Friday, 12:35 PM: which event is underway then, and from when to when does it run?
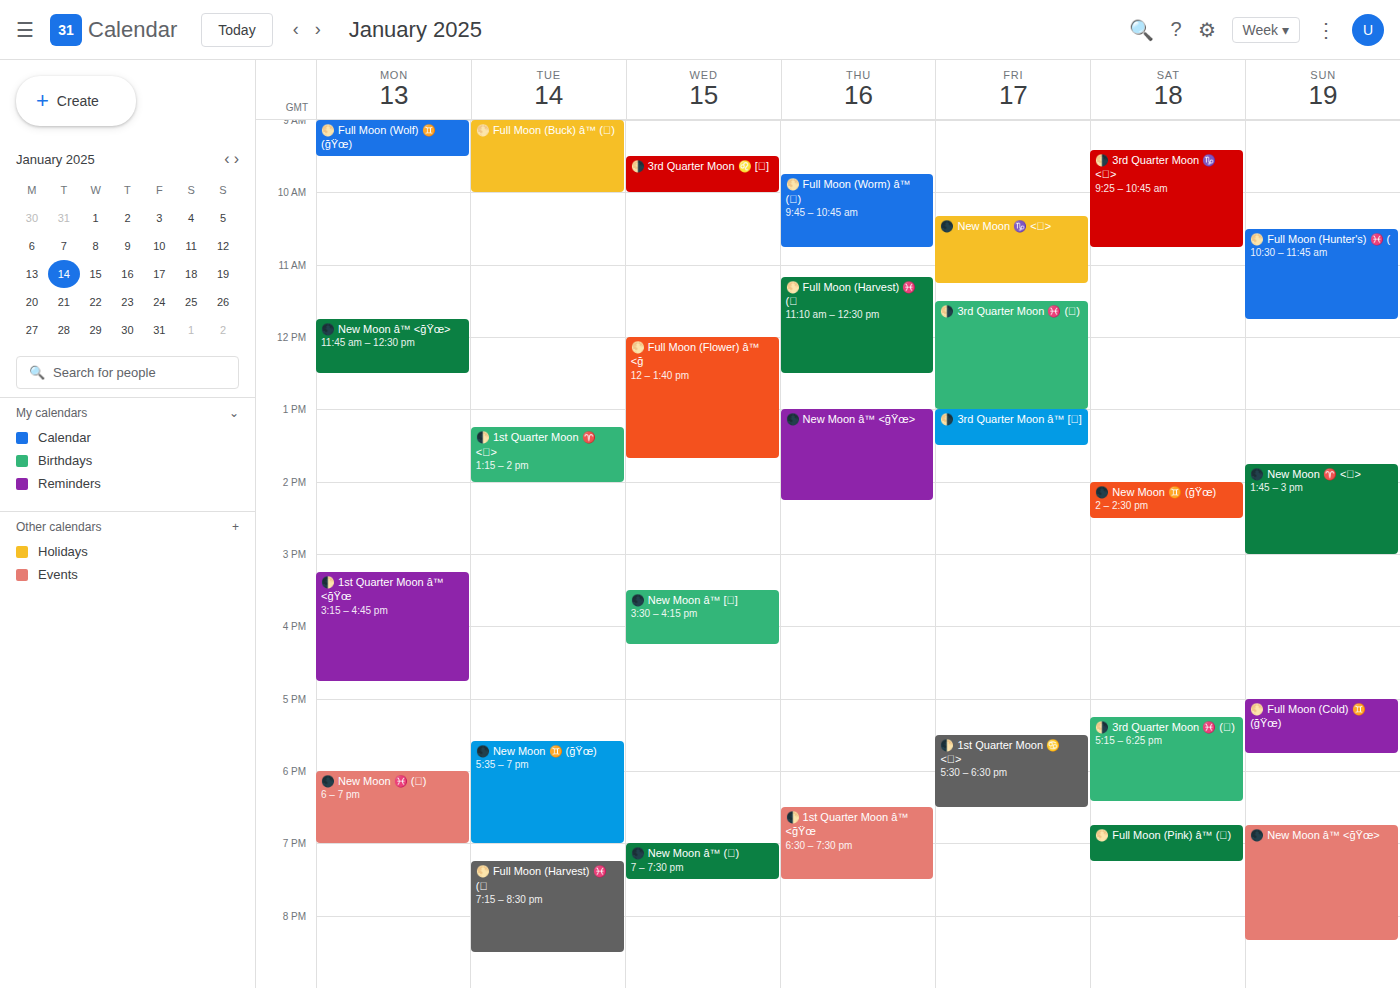
"🌗 3rd Quarter Moon ♓ (🜄)", 11:30 AM to 1:00 PM